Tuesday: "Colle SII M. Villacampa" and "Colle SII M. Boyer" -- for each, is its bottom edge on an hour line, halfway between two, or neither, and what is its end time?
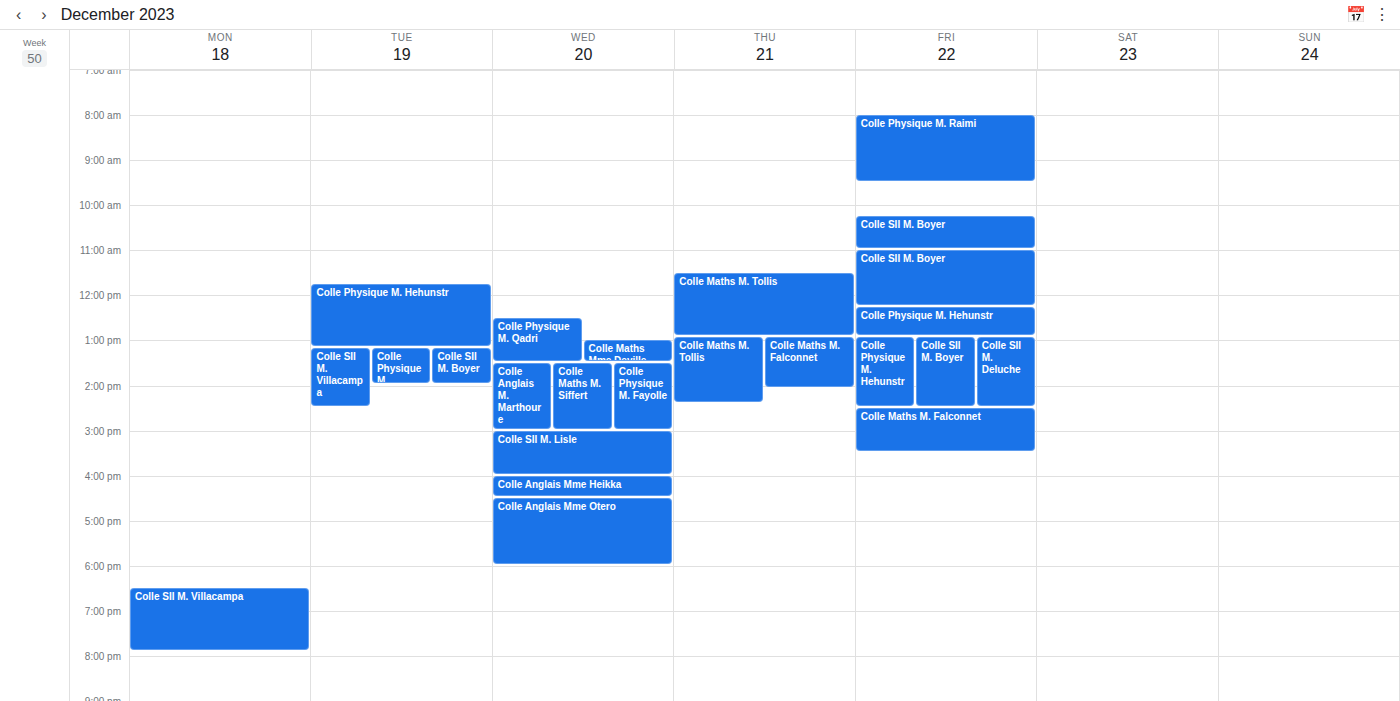
"Colle SII M. Villacampa": 2:30 PM, halfway between the 2 PM and 3 PM lines. "Colle SII M. Boyer": 2:00 PM, exactly on the 2 PM line.